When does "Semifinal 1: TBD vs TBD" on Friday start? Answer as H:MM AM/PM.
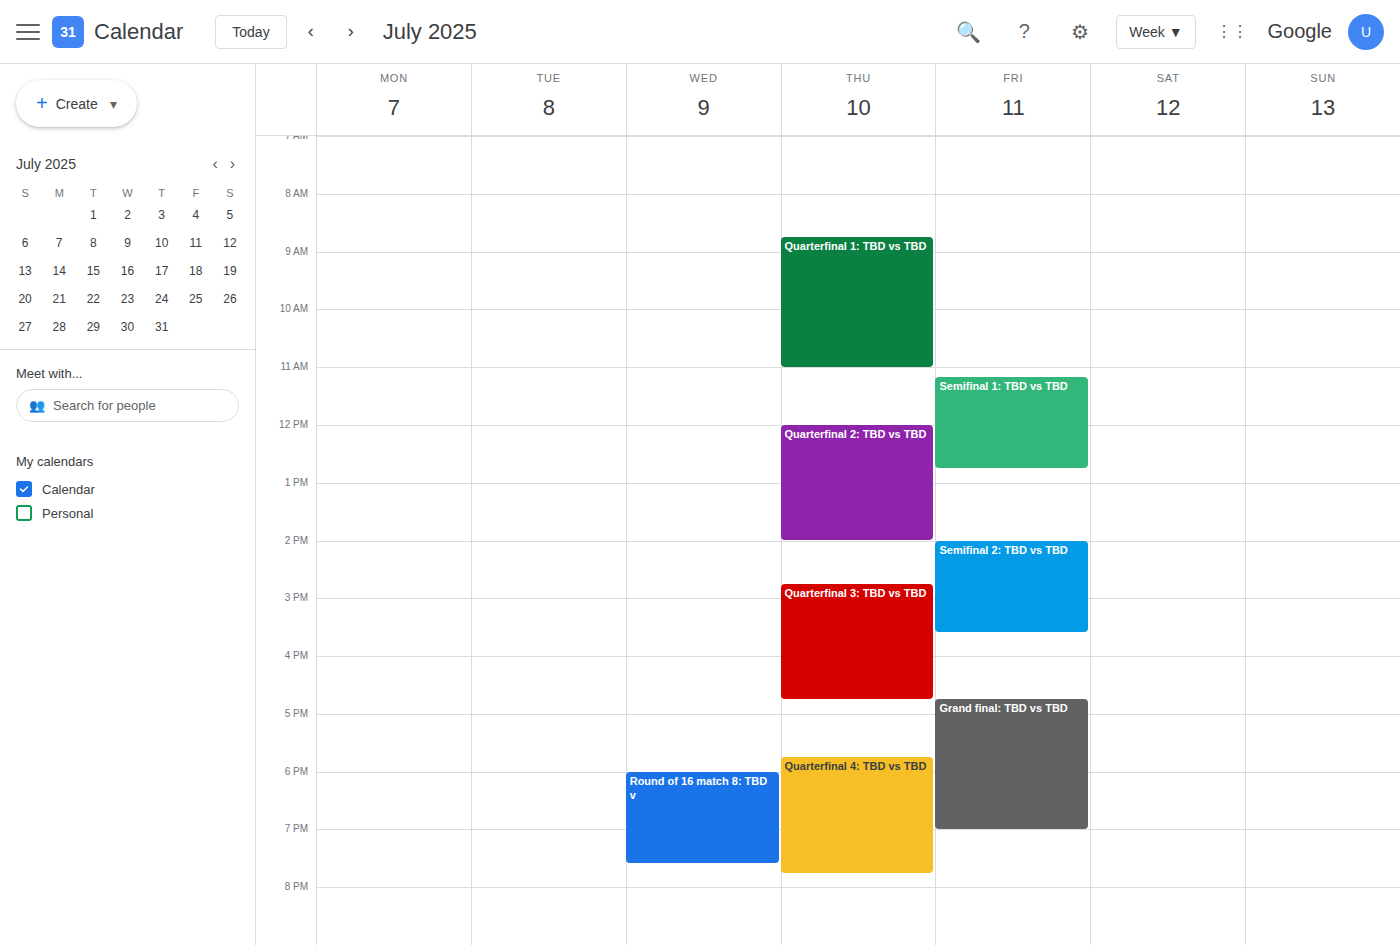
11:10 AM